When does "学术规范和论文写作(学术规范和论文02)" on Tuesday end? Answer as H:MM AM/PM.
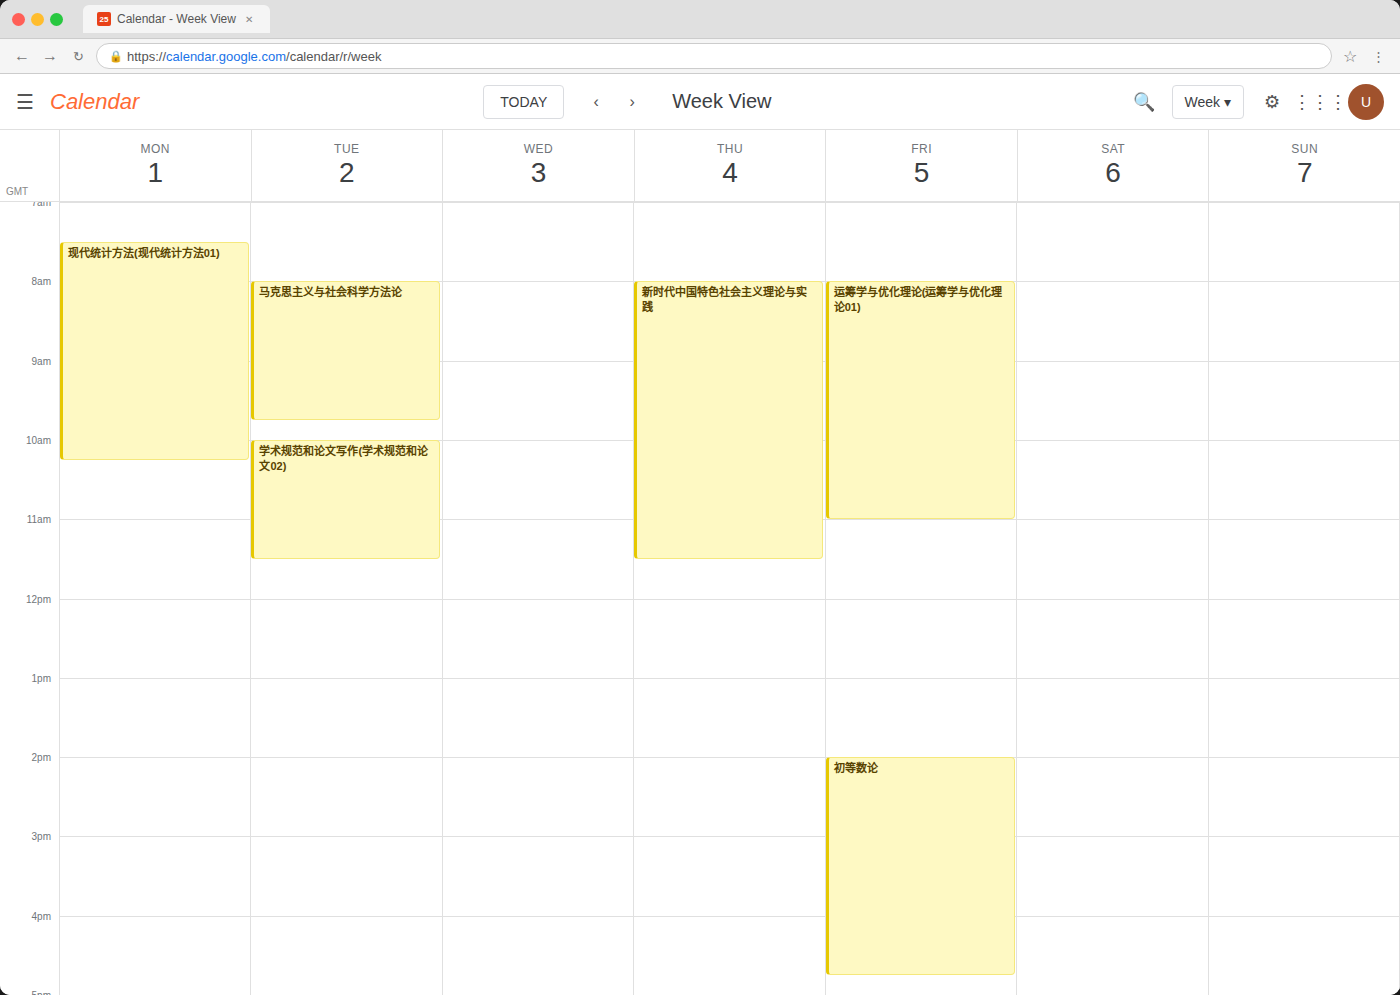
11:30 AM